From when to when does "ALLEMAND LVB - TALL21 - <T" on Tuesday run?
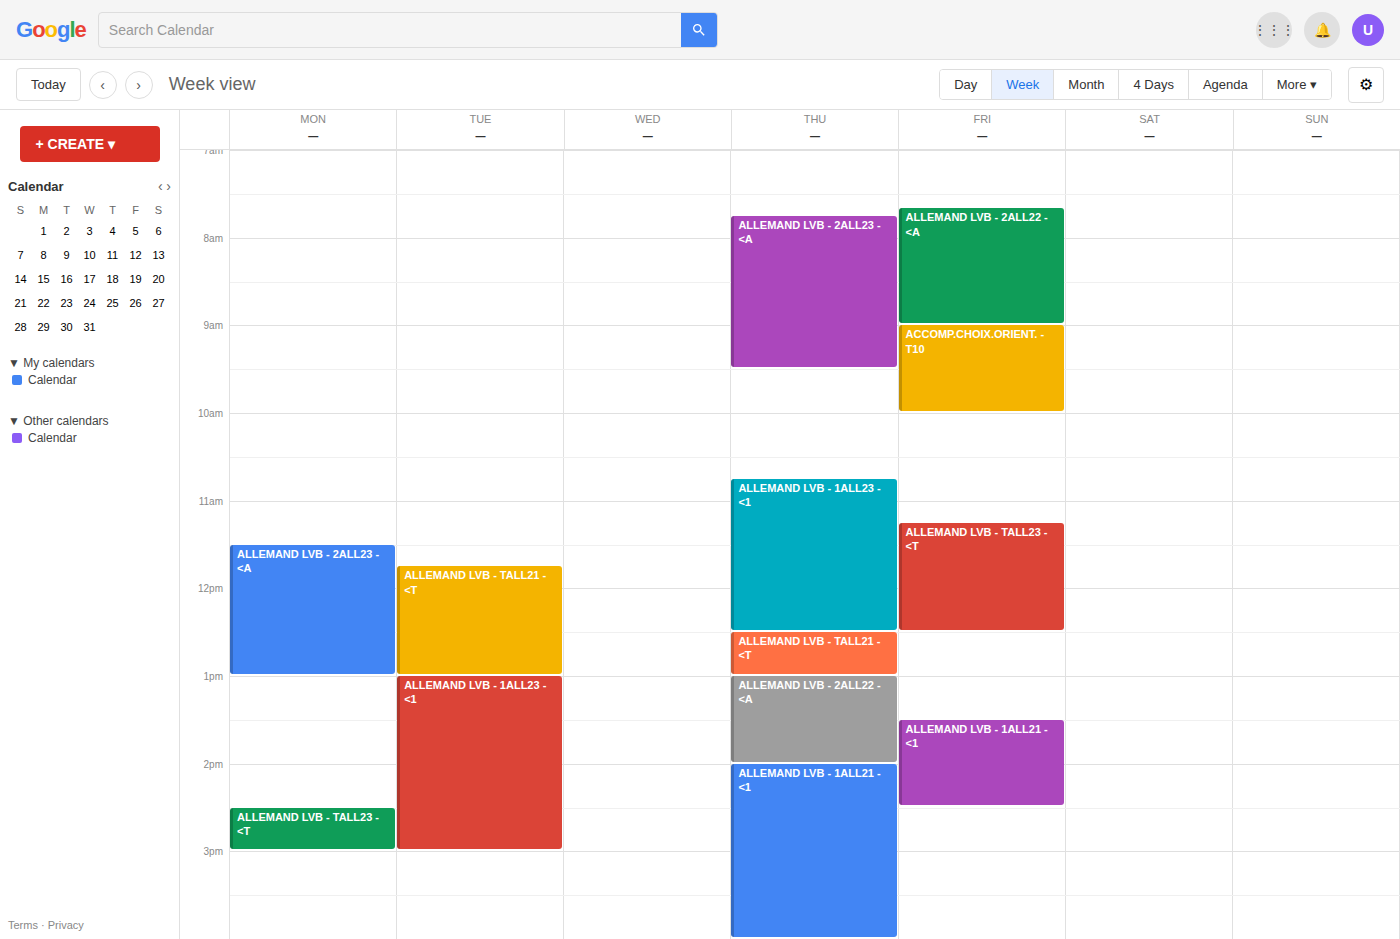
11:45 AM to 1:00 PM